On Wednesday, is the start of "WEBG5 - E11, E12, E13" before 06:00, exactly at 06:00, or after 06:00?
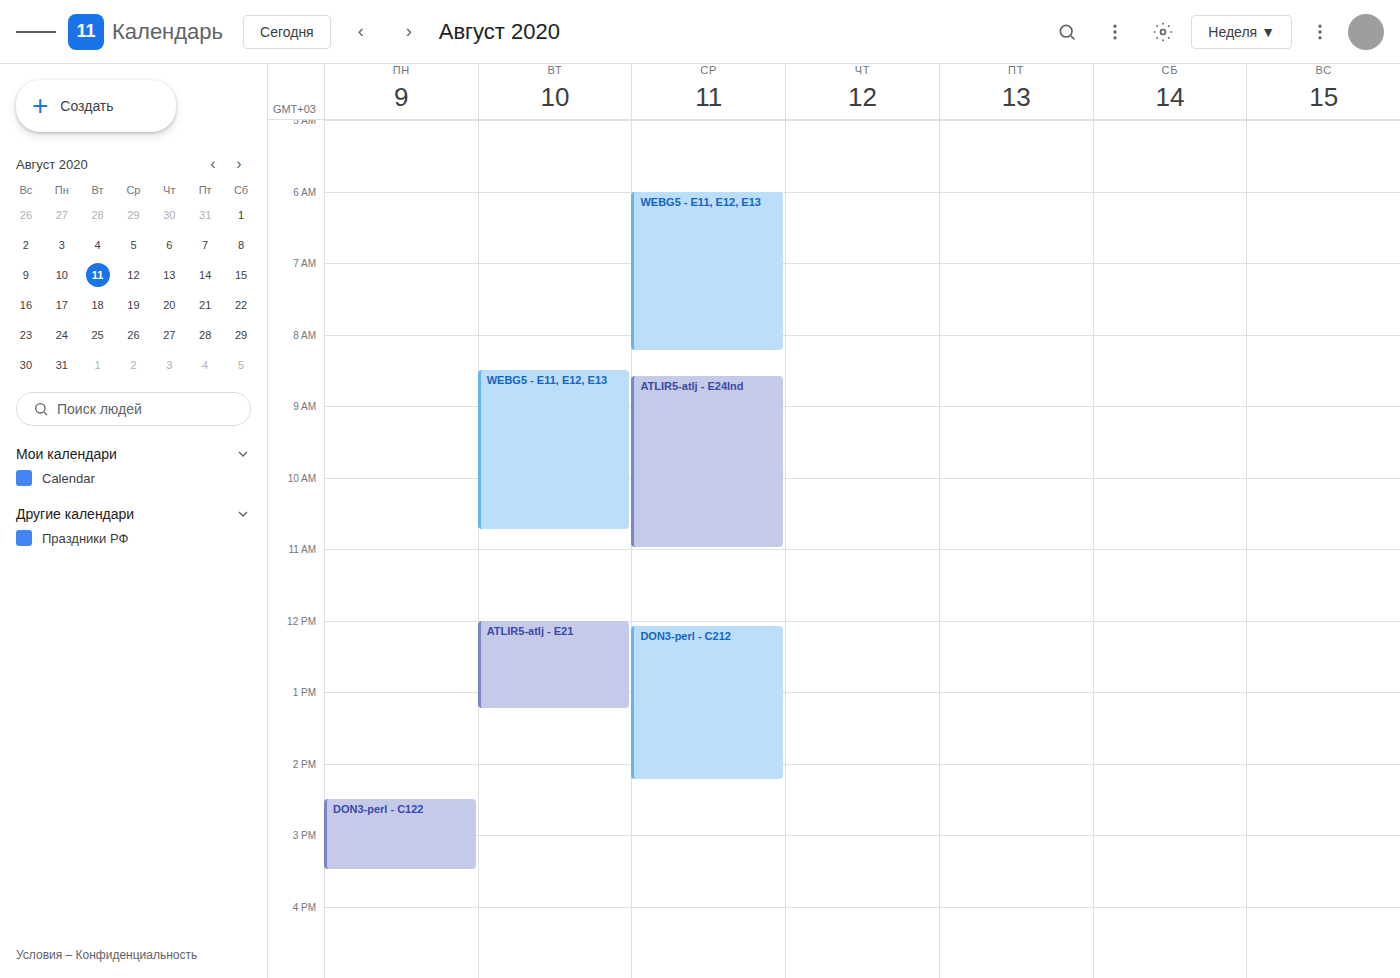
06:00 -- exactly at 06:00, on the 06:00 line.